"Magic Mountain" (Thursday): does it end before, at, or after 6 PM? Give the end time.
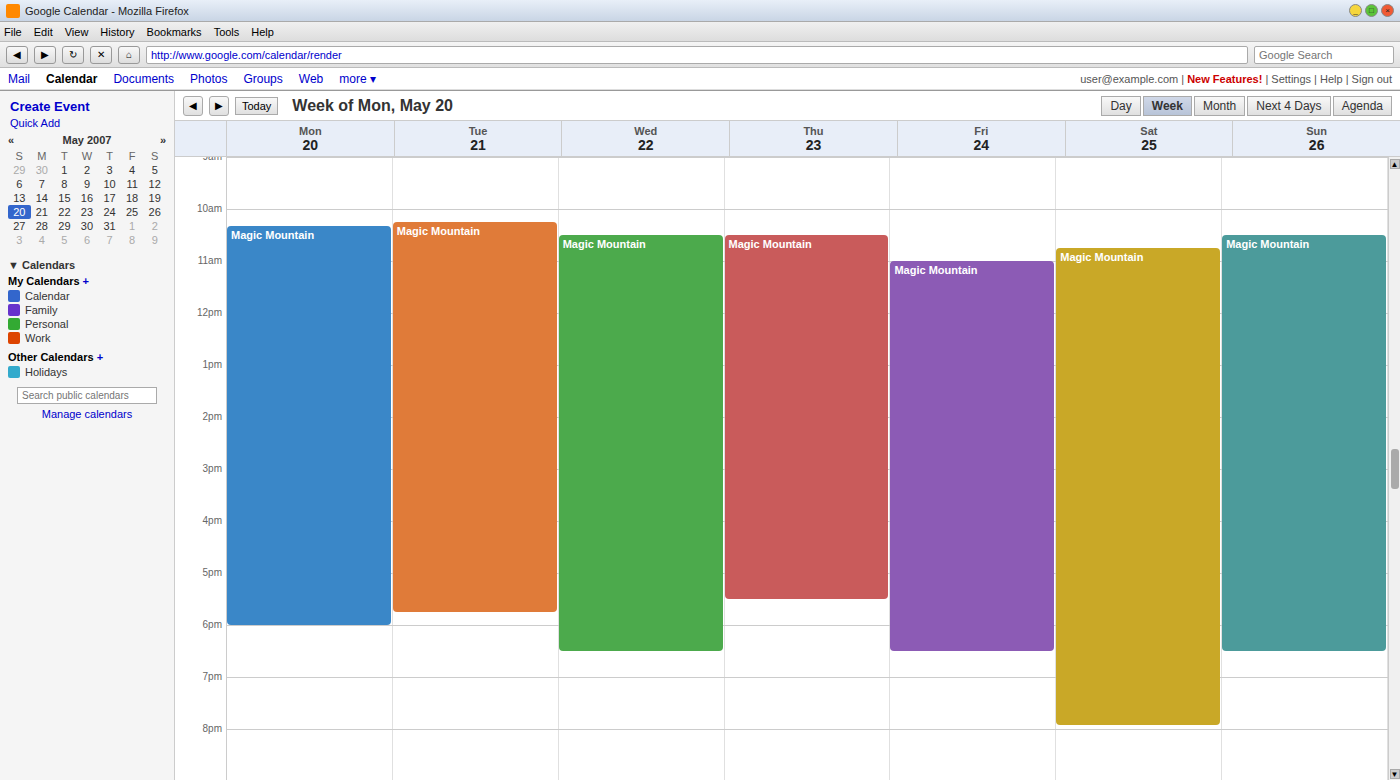
5:30 PM -- before 6 PM, 30 minutes above the 6 PM line.